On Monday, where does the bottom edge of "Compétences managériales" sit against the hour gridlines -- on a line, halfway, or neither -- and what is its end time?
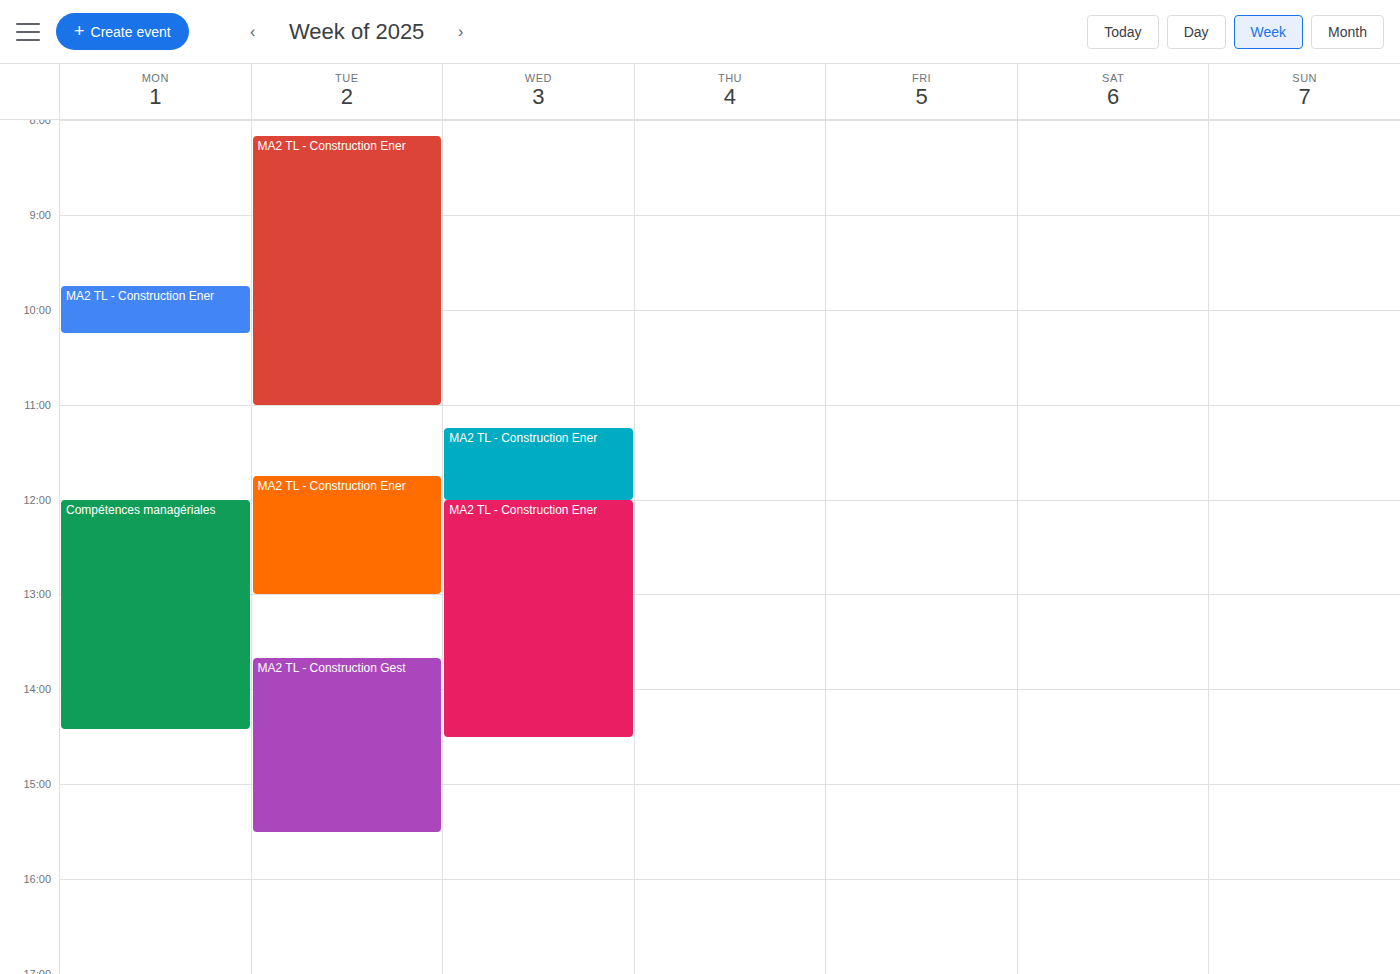
2:25 PM -- neither: 25 minutes below the 2 PM line and 35 minutes above the 3 PM line.